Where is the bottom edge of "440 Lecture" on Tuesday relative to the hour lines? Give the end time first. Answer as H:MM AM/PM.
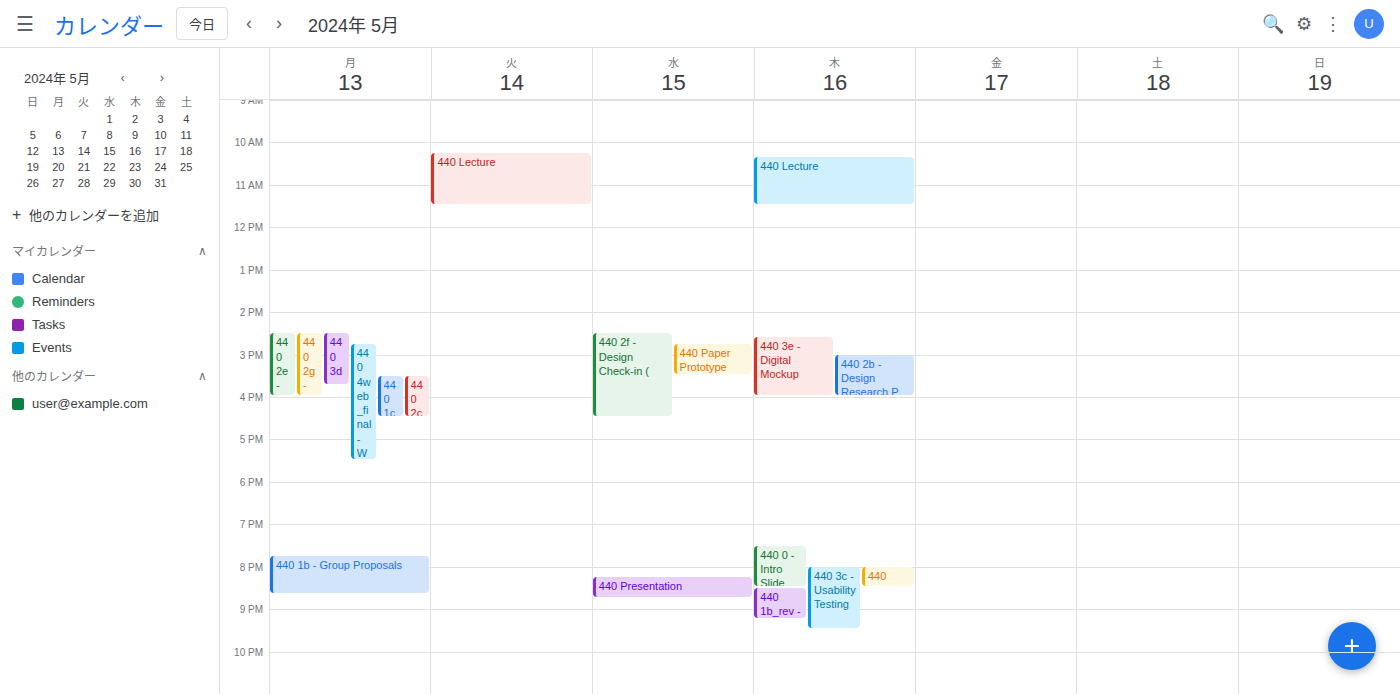
11:30 AM -- halfway between the 11 AM and 12 PM lines.